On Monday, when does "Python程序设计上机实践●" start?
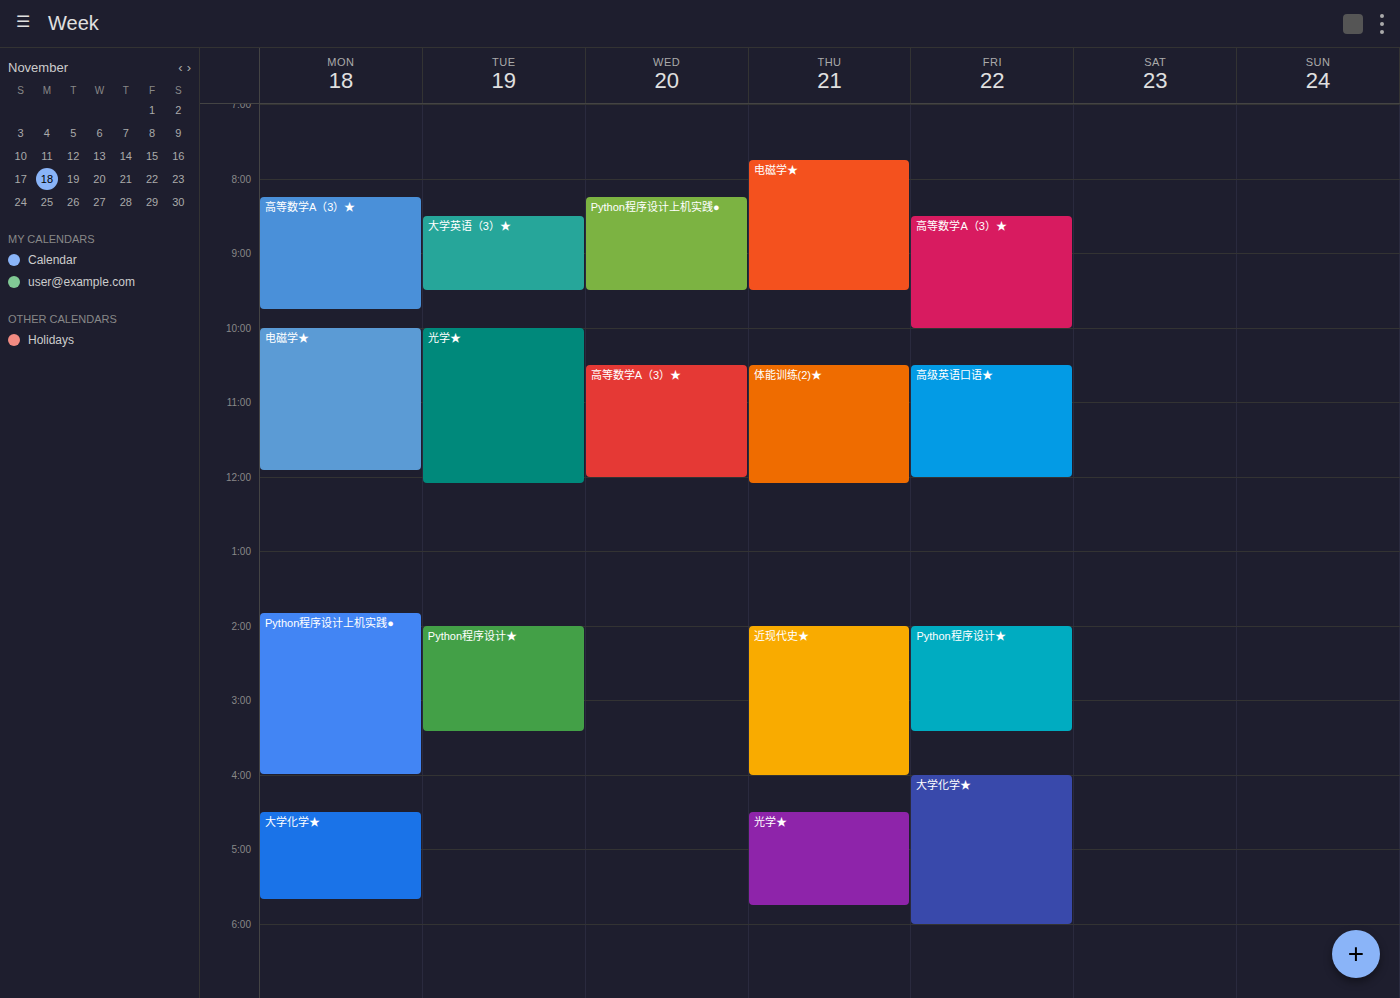
1:50 PM